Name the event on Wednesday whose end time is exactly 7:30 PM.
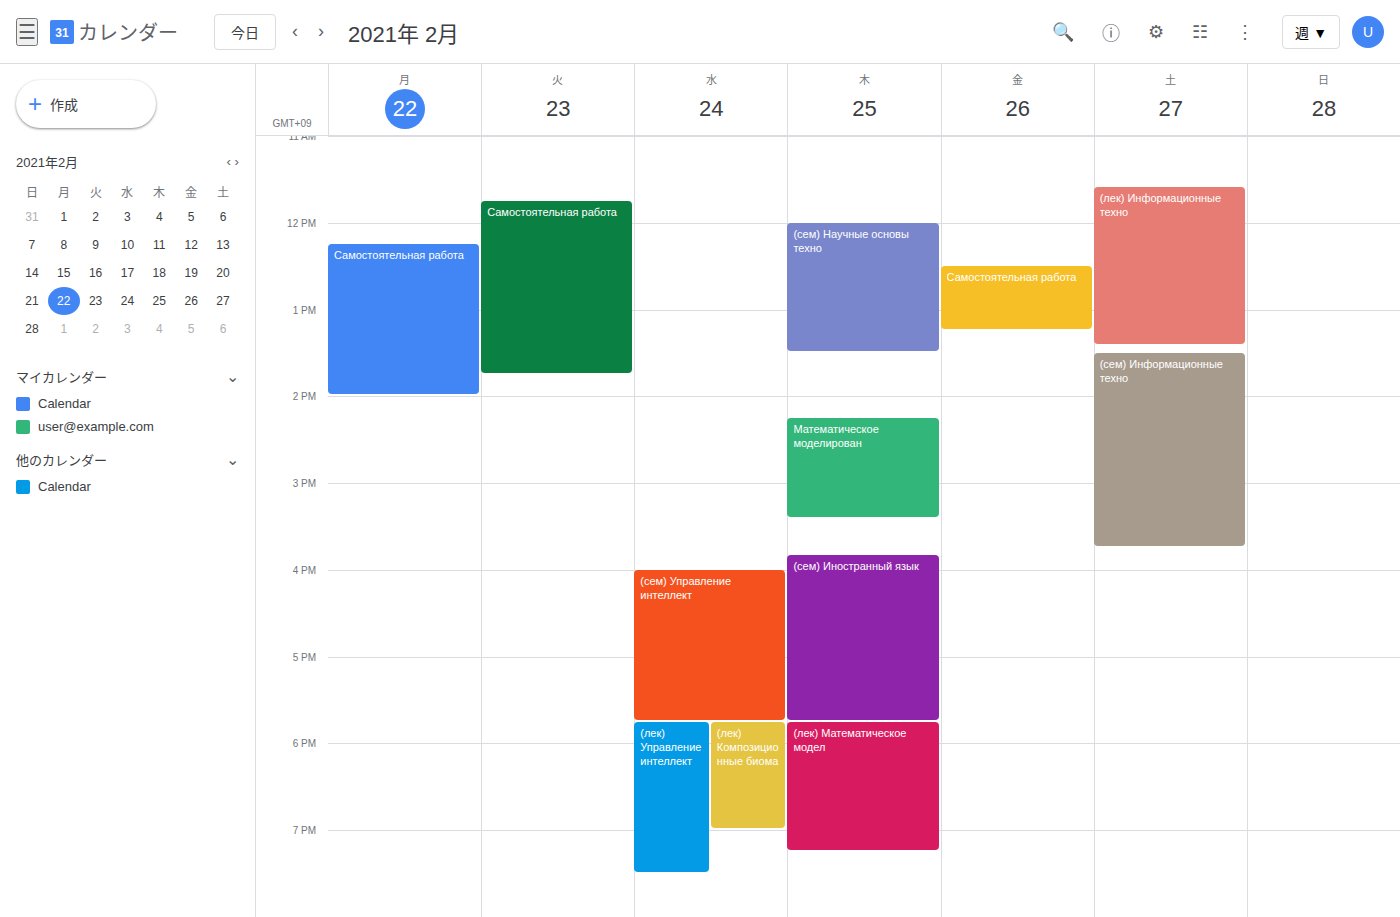
"(лек) Управление интеллект"